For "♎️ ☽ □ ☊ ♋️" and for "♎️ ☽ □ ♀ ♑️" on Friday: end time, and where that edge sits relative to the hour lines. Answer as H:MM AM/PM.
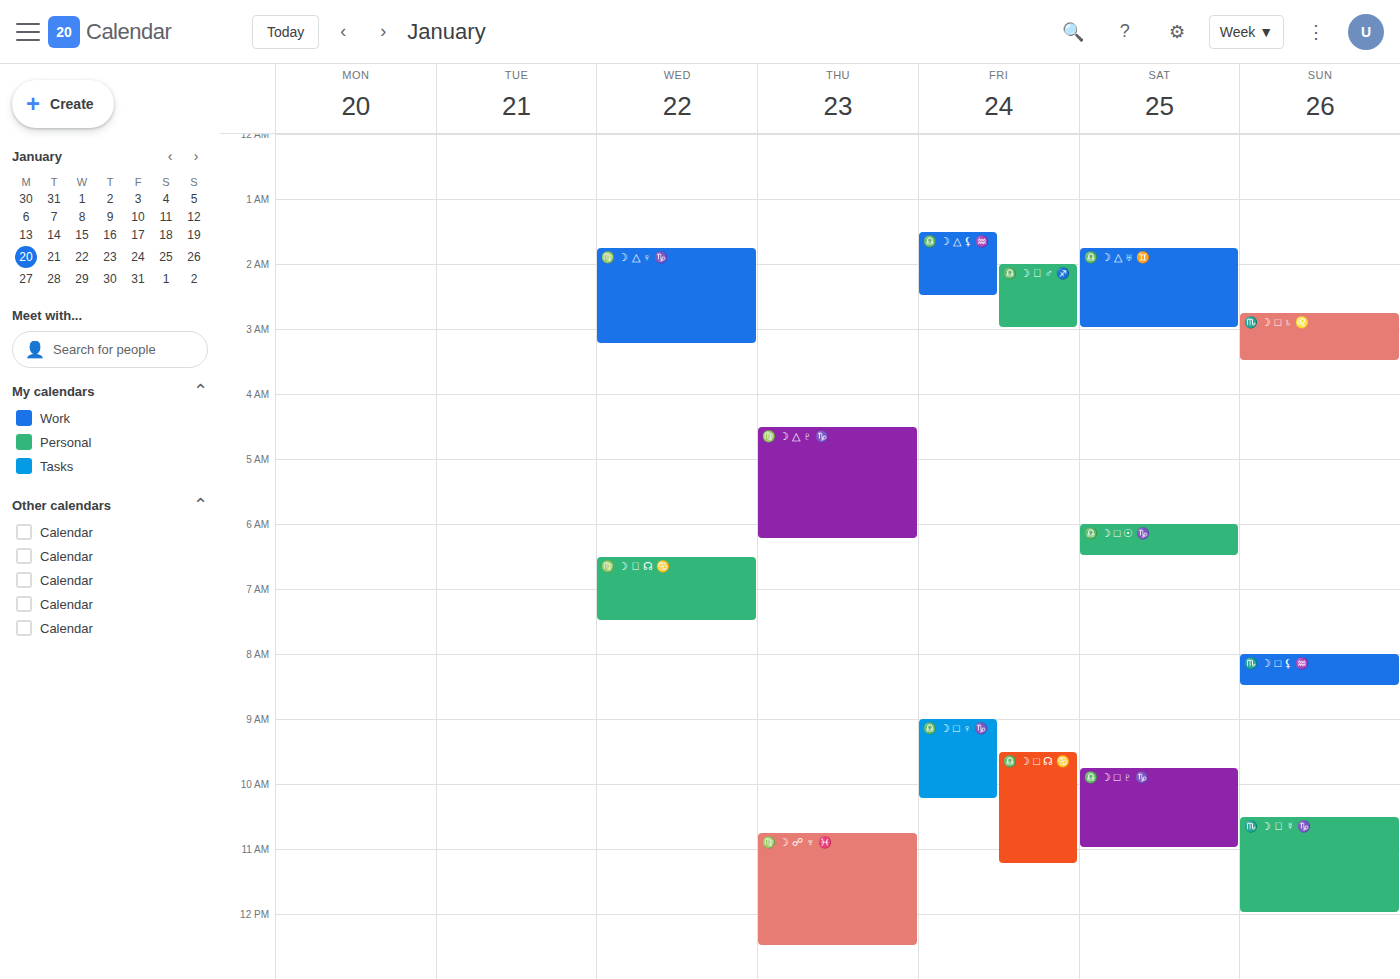
"♎️ ☽ □ ☊ ♋️": 11:15 AM, neither: a quarter of the way from the 11 AM line to the 12 PM line. "♎️ ☽ □ ♀ ♑️": 10:15 AM, neither: a quarter of the way from the 10 AM line to the 11 AM line.